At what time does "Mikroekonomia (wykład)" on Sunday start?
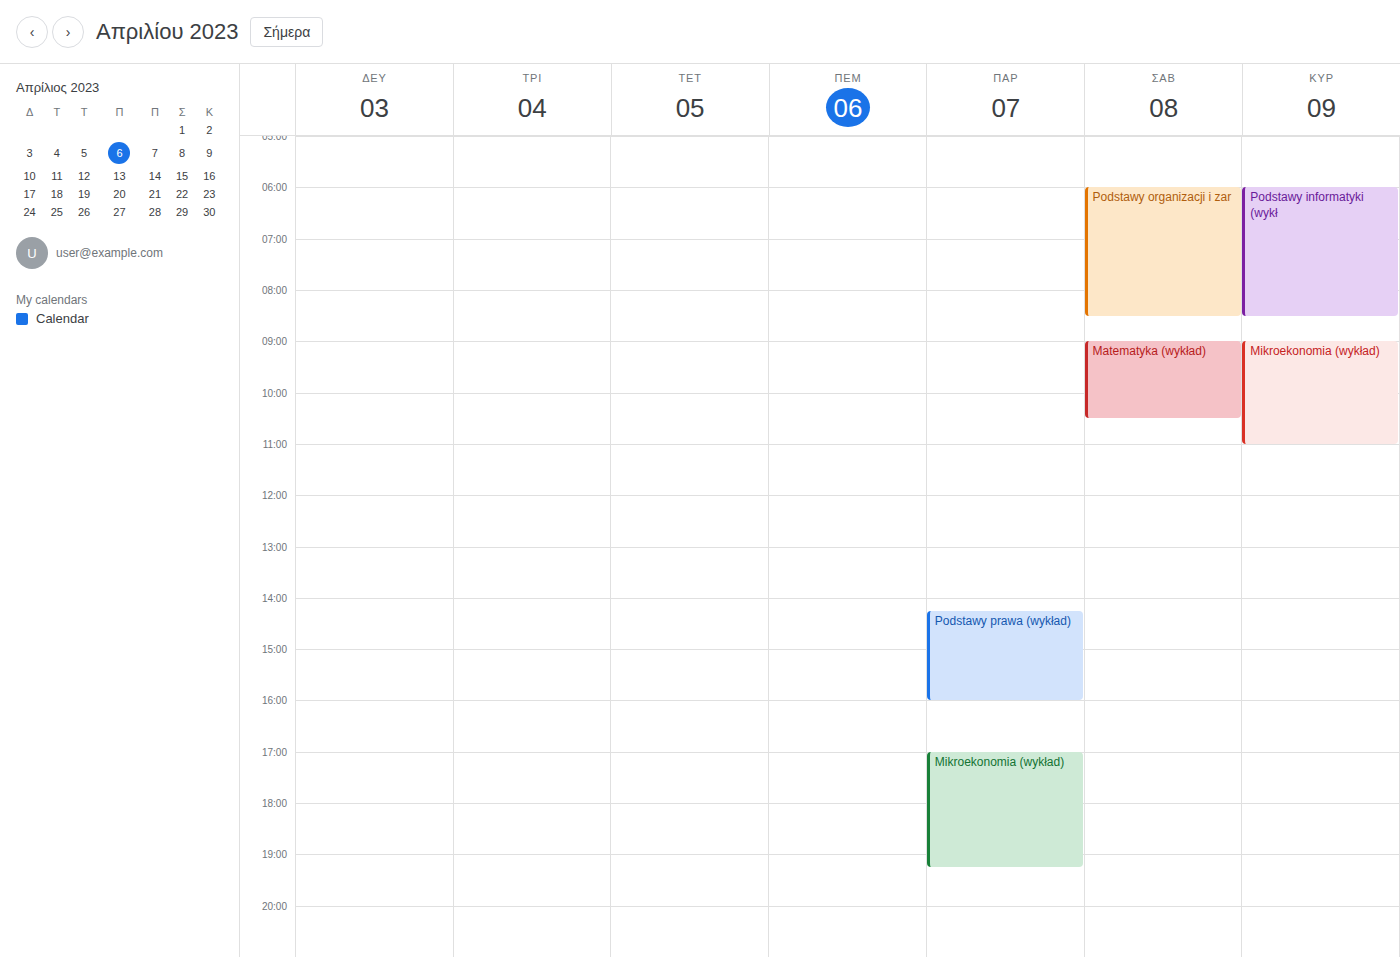
9:00 AM